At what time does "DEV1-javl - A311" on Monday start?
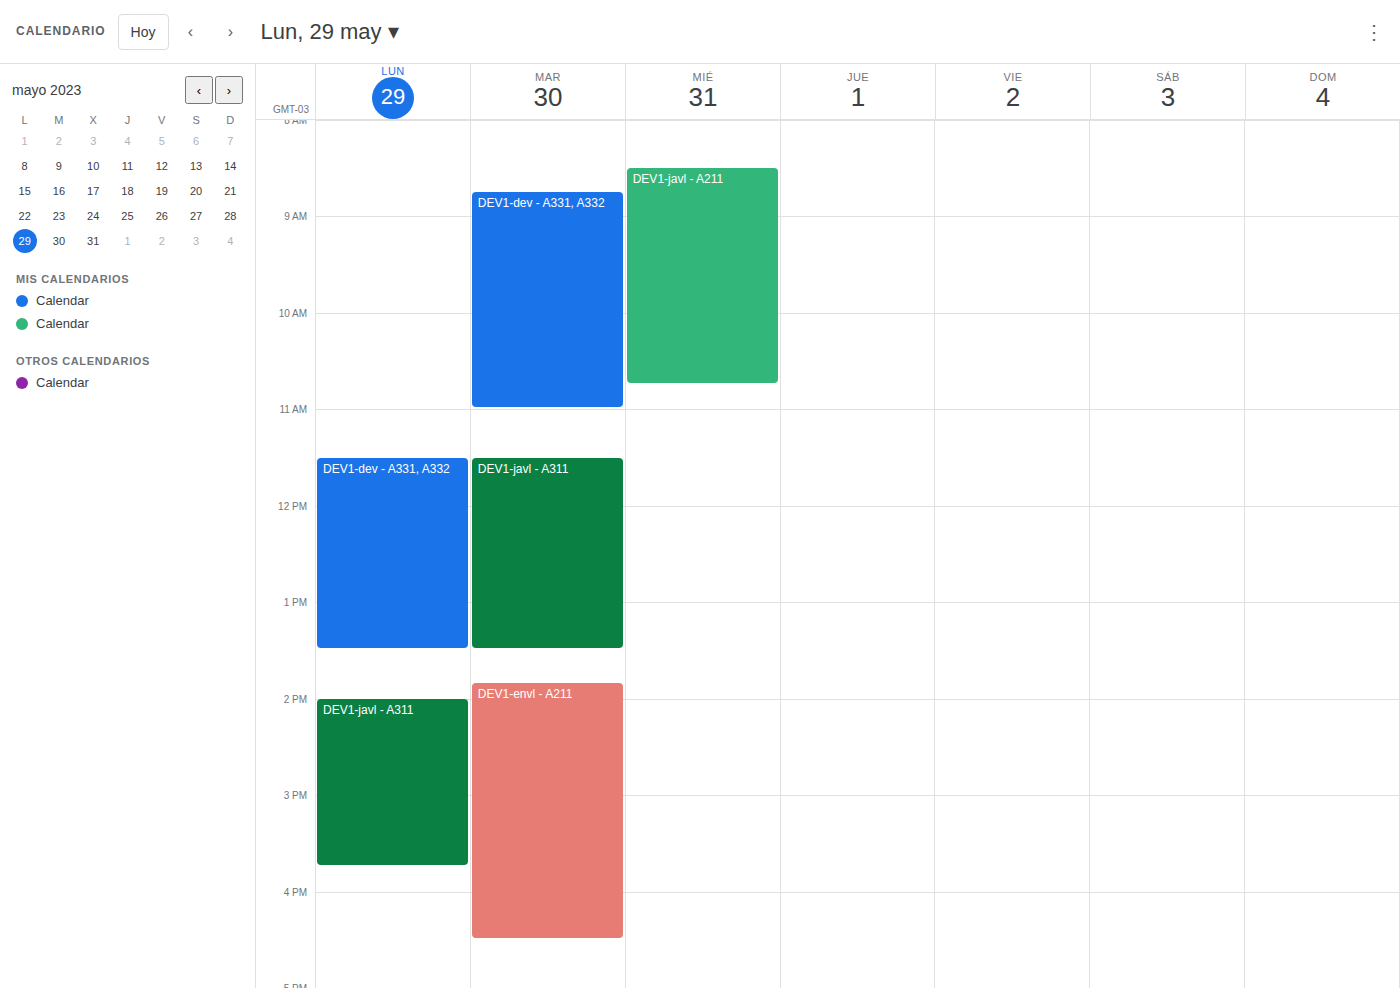
2:00 PM